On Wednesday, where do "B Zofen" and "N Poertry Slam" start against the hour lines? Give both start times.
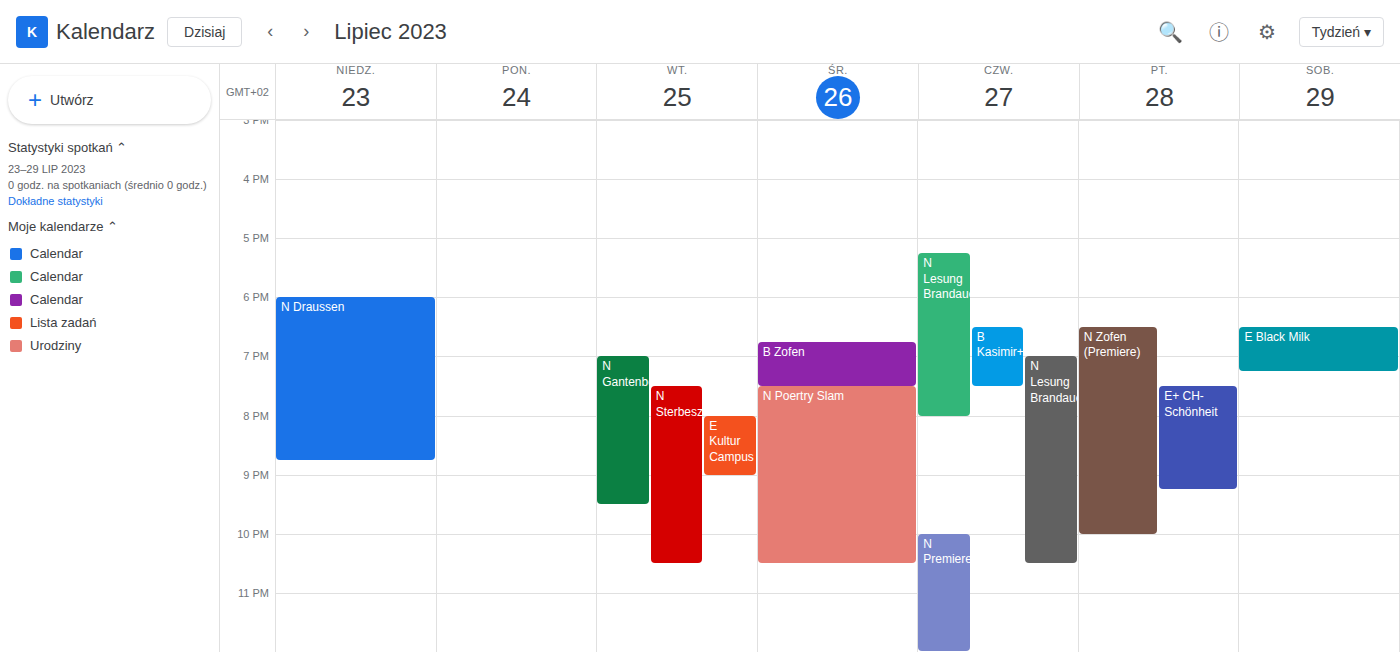
"B Zofen": 6:45 PM, neither: three quarters of the way from the 6 PM line to the 7 PM line. "N Poertry Slam": 7:30 PM, halfway between the 7 PM and 8 PM lines.